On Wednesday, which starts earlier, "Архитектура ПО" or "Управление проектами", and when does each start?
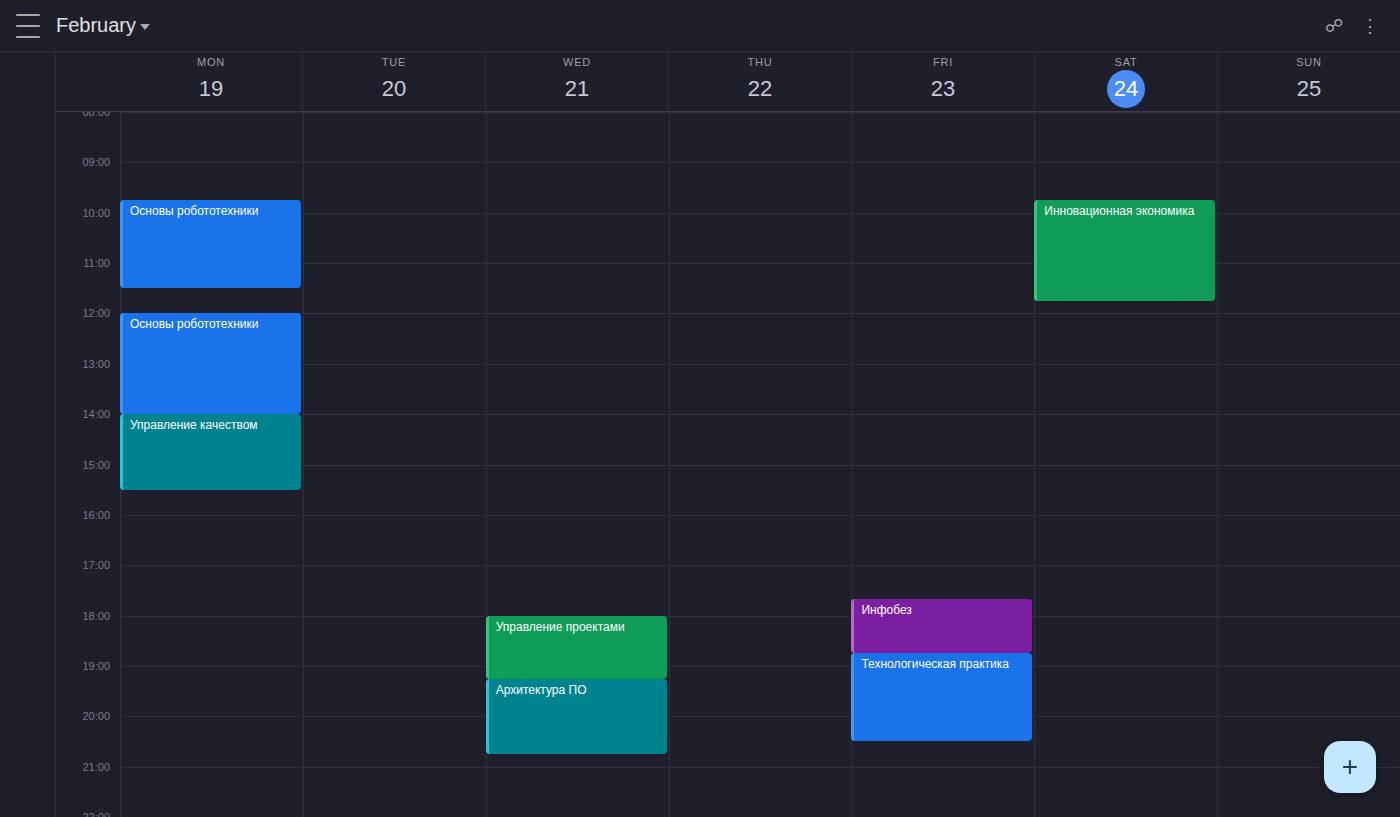
"Управление проектами" 18:00; "Архитектура ПО" 19:15.